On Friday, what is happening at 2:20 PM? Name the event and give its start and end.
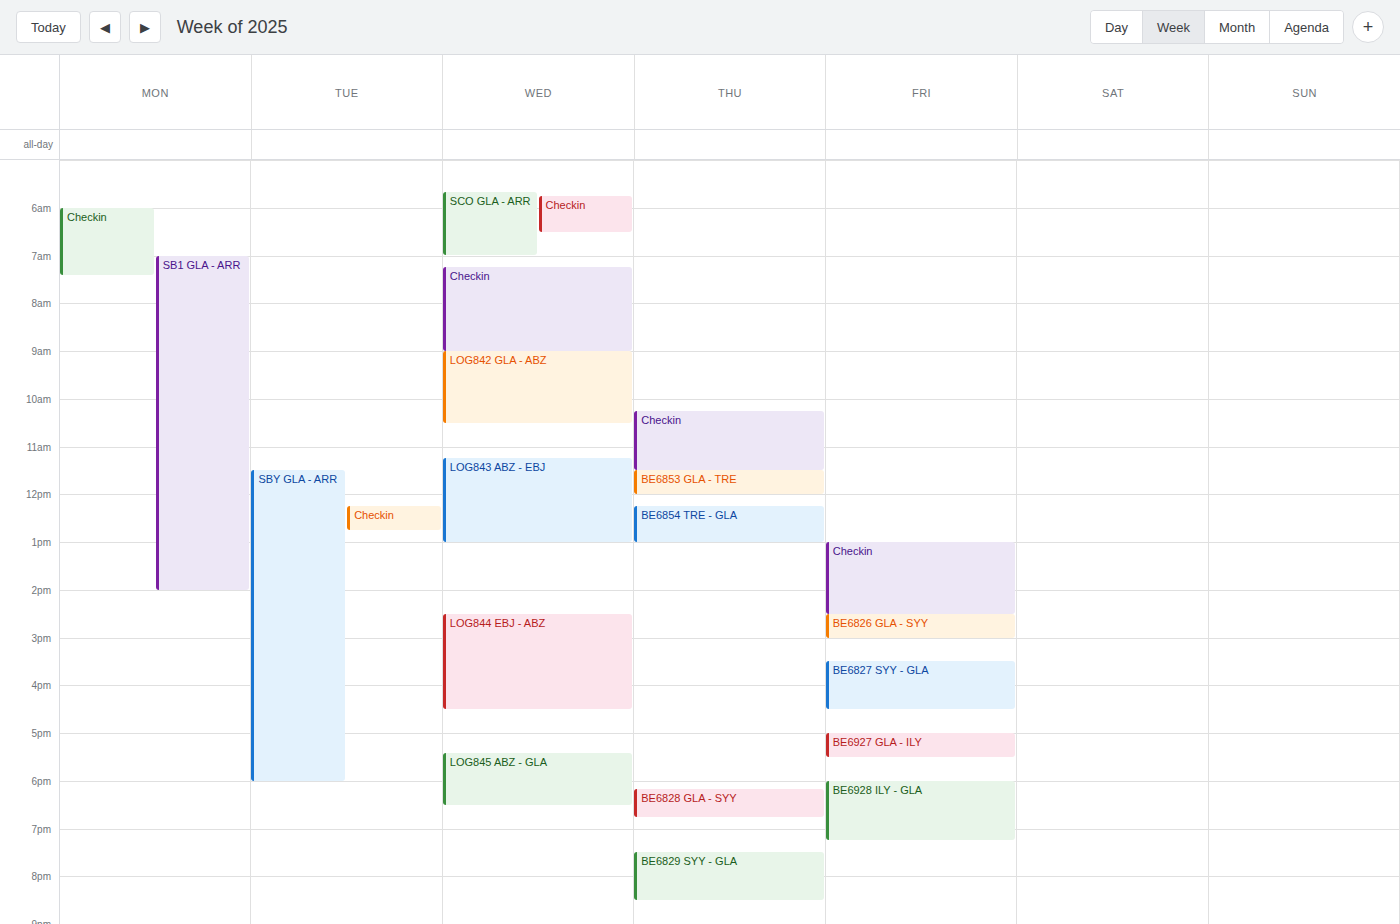
"Checkin", 1:00 PM to 2:30 PM